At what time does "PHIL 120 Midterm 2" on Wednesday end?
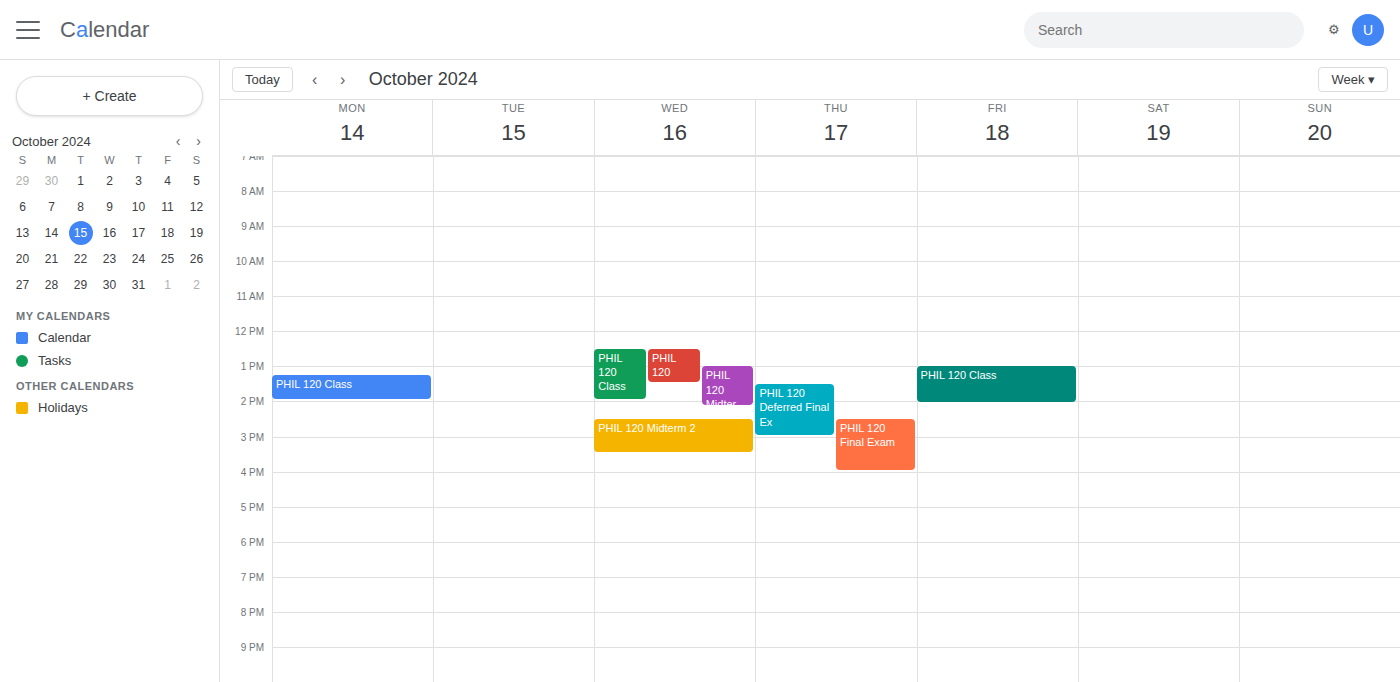
3:30 PM